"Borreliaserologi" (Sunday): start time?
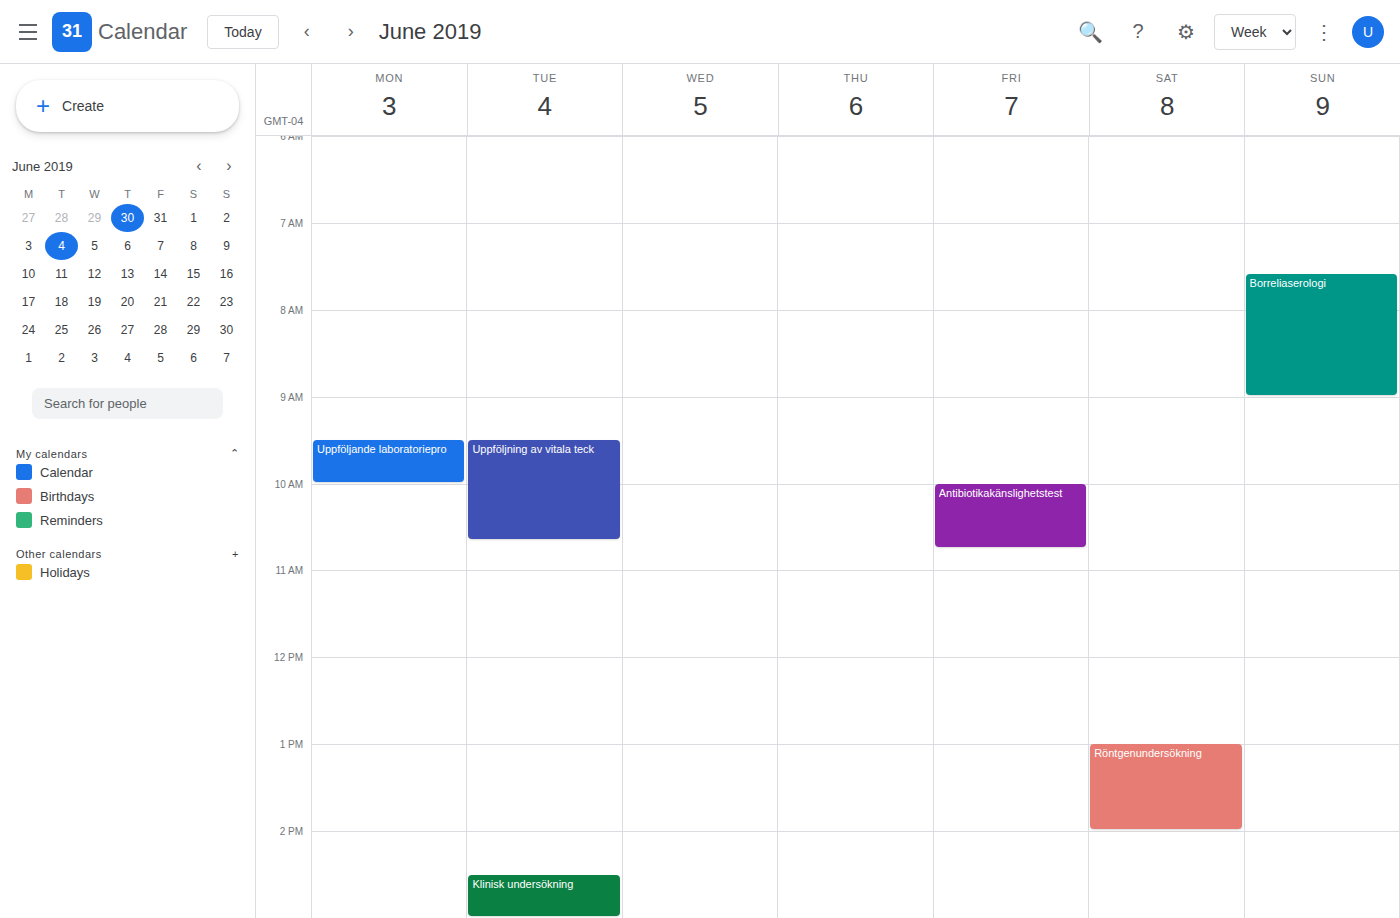
7:35 AM